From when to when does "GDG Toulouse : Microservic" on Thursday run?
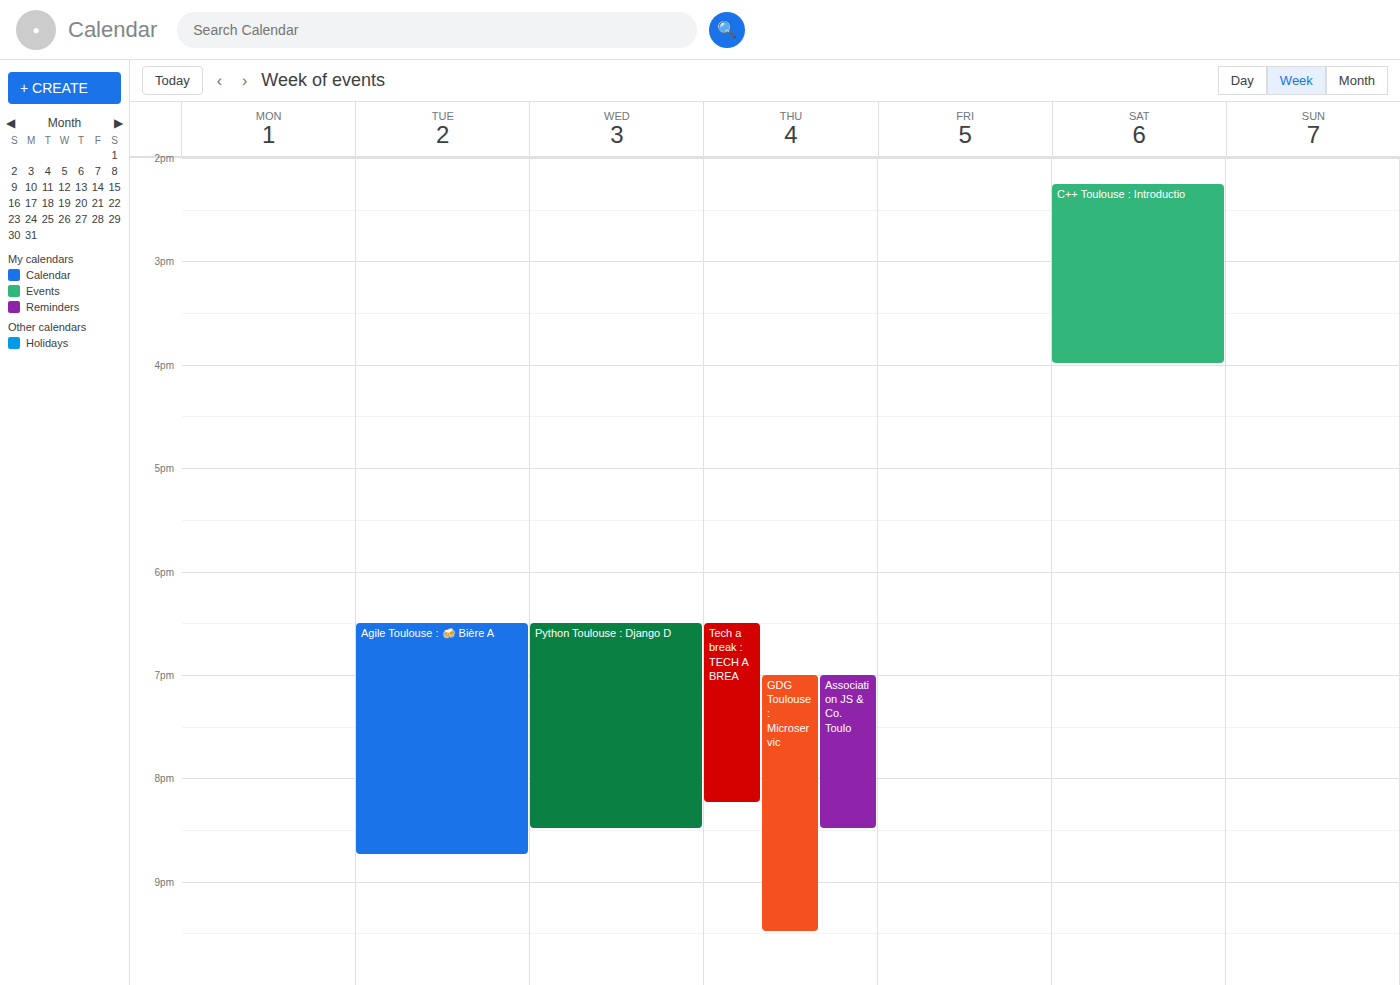
7:00 PM to 9:30 PM